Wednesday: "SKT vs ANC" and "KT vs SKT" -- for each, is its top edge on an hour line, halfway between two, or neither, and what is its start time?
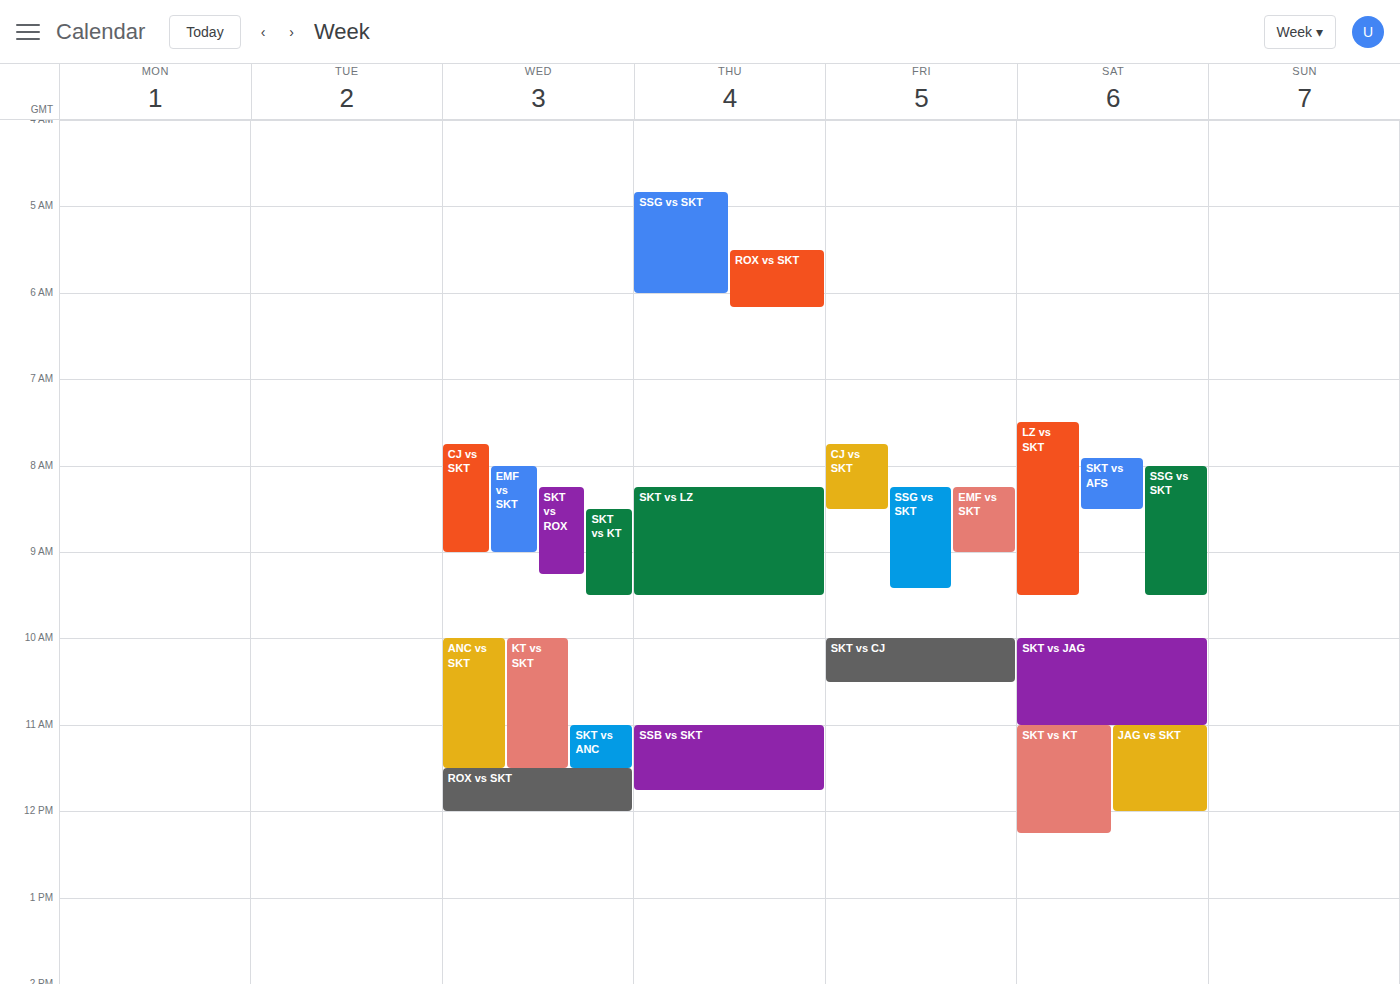
"SKT vs ANC": 11:00 AM, exactly on the 11 AM line. "KT vs SKT": 10:00 AM, exactly on the 10 AM line.